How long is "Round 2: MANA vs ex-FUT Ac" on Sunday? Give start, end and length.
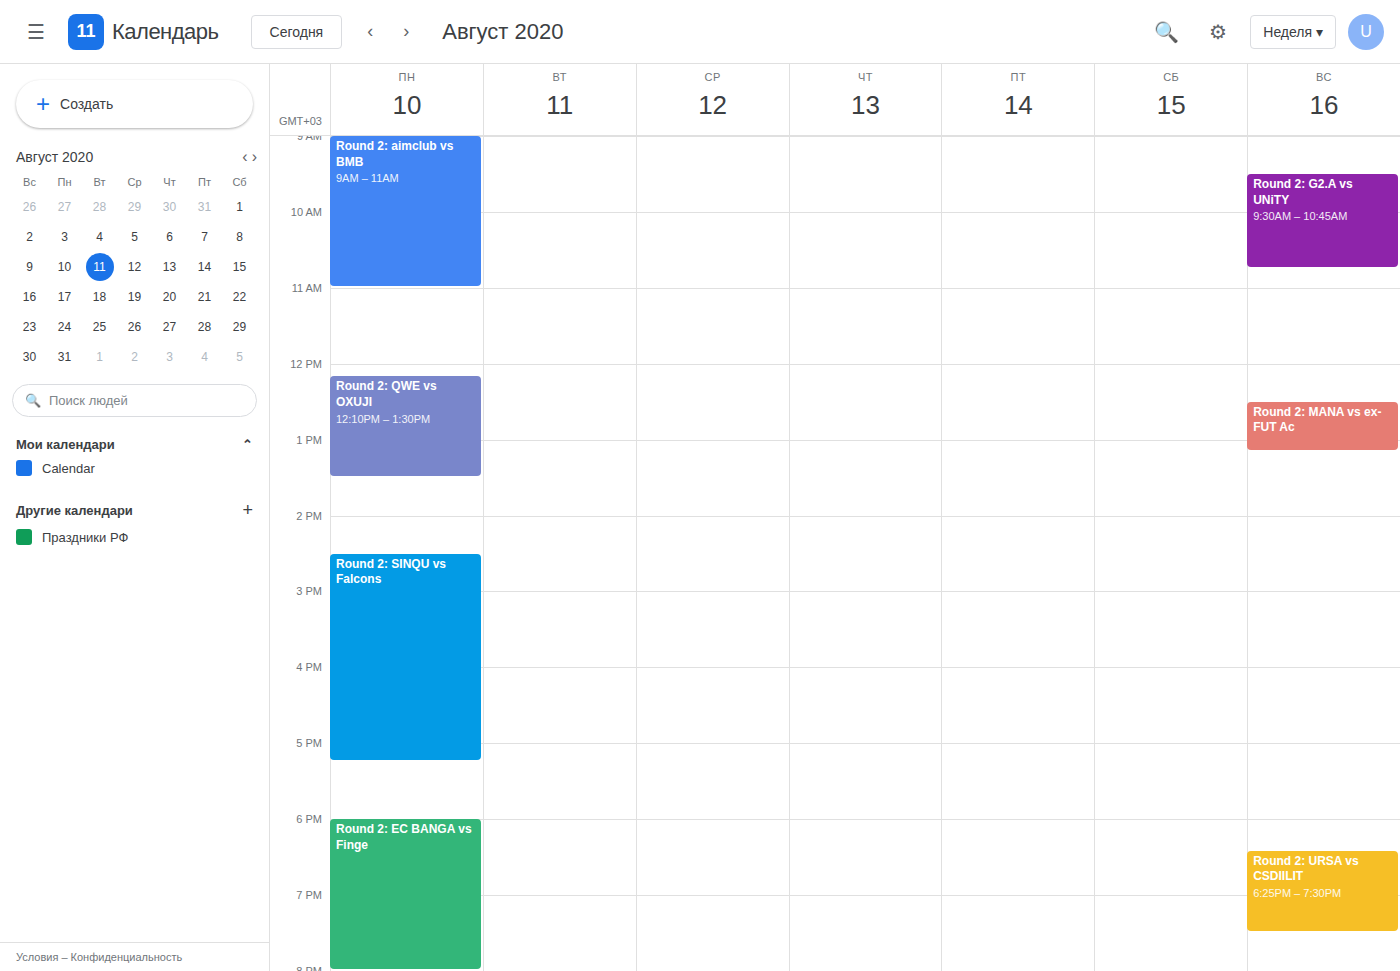
12:30 PM to 1:10 PM, 40 minutes